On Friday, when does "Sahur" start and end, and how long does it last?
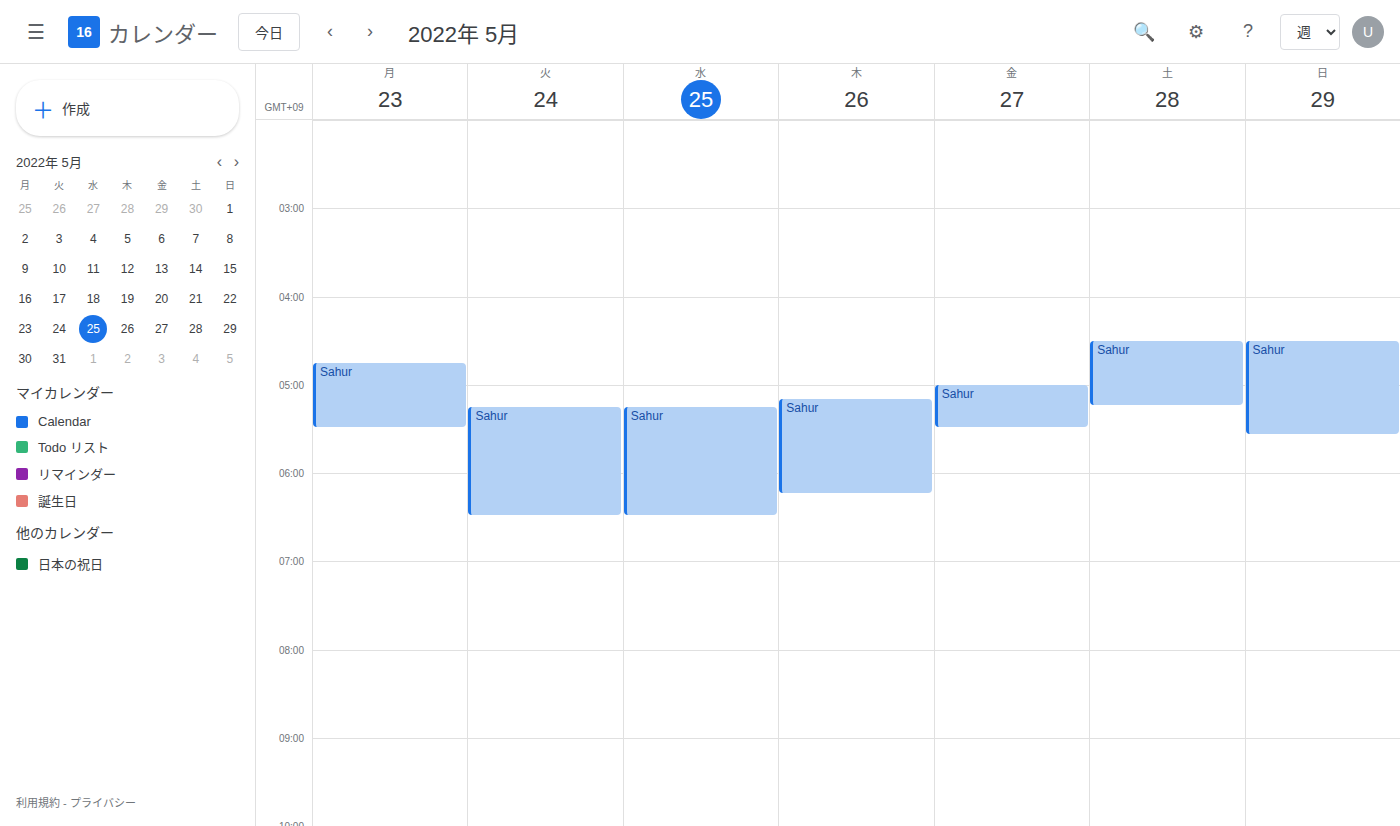
5:00 AM to 5:30 AM, 30 minutes